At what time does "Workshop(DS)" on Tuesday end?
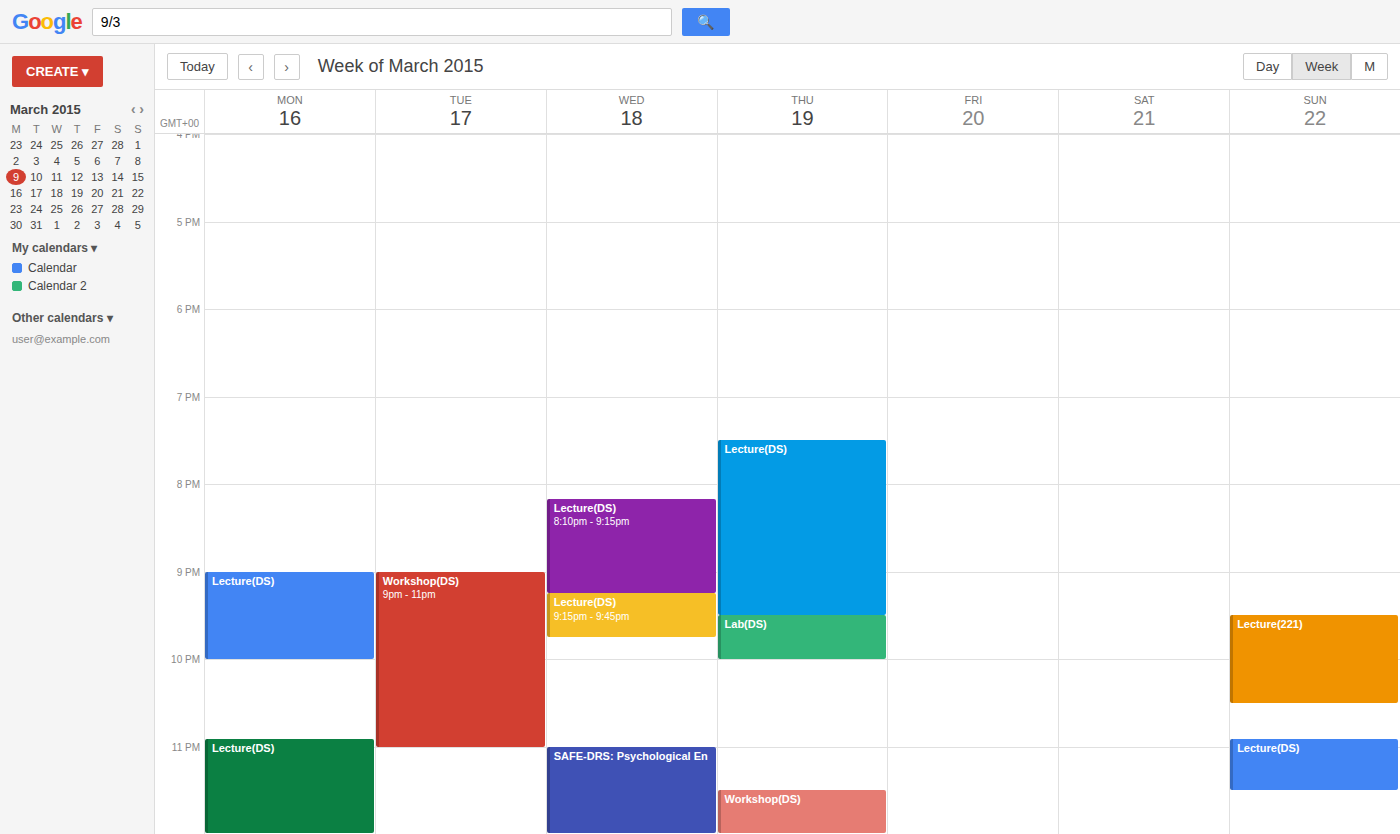
11:00 PM